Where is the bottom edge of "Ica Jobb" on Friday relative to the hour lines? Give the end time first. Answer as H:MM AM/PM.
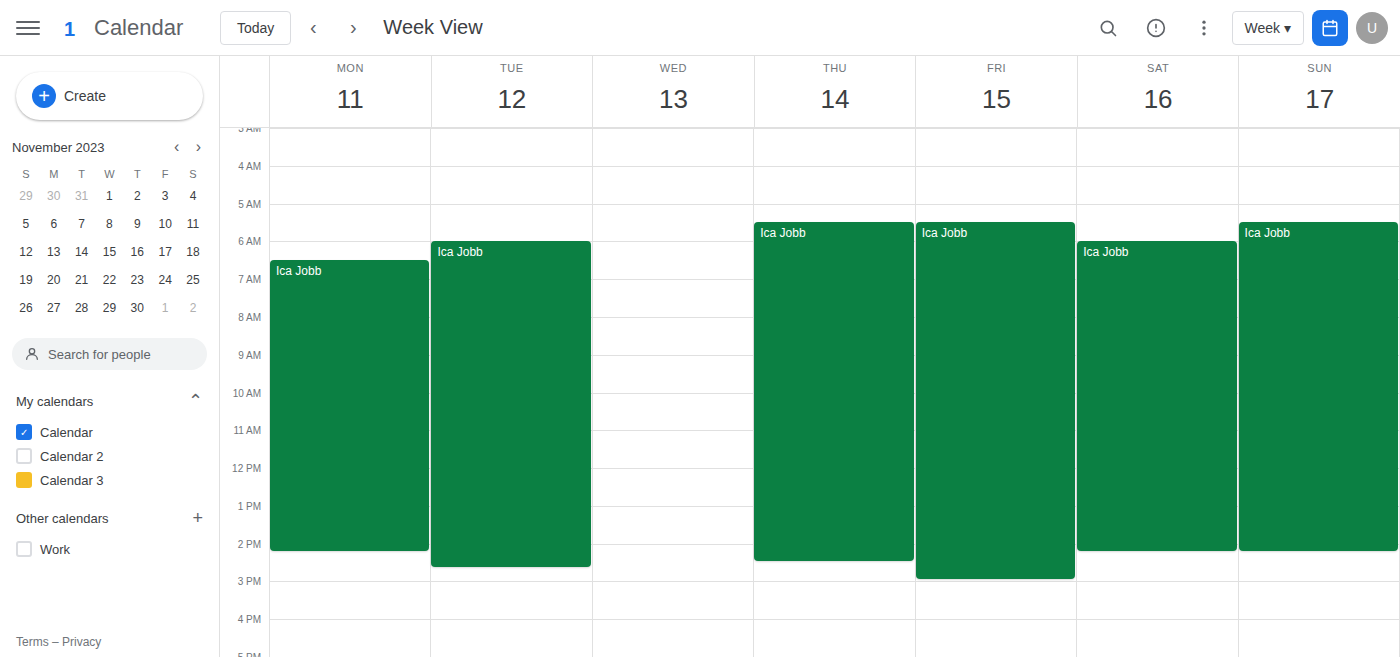
3:00 PM -- exactly on the 3 PM line.